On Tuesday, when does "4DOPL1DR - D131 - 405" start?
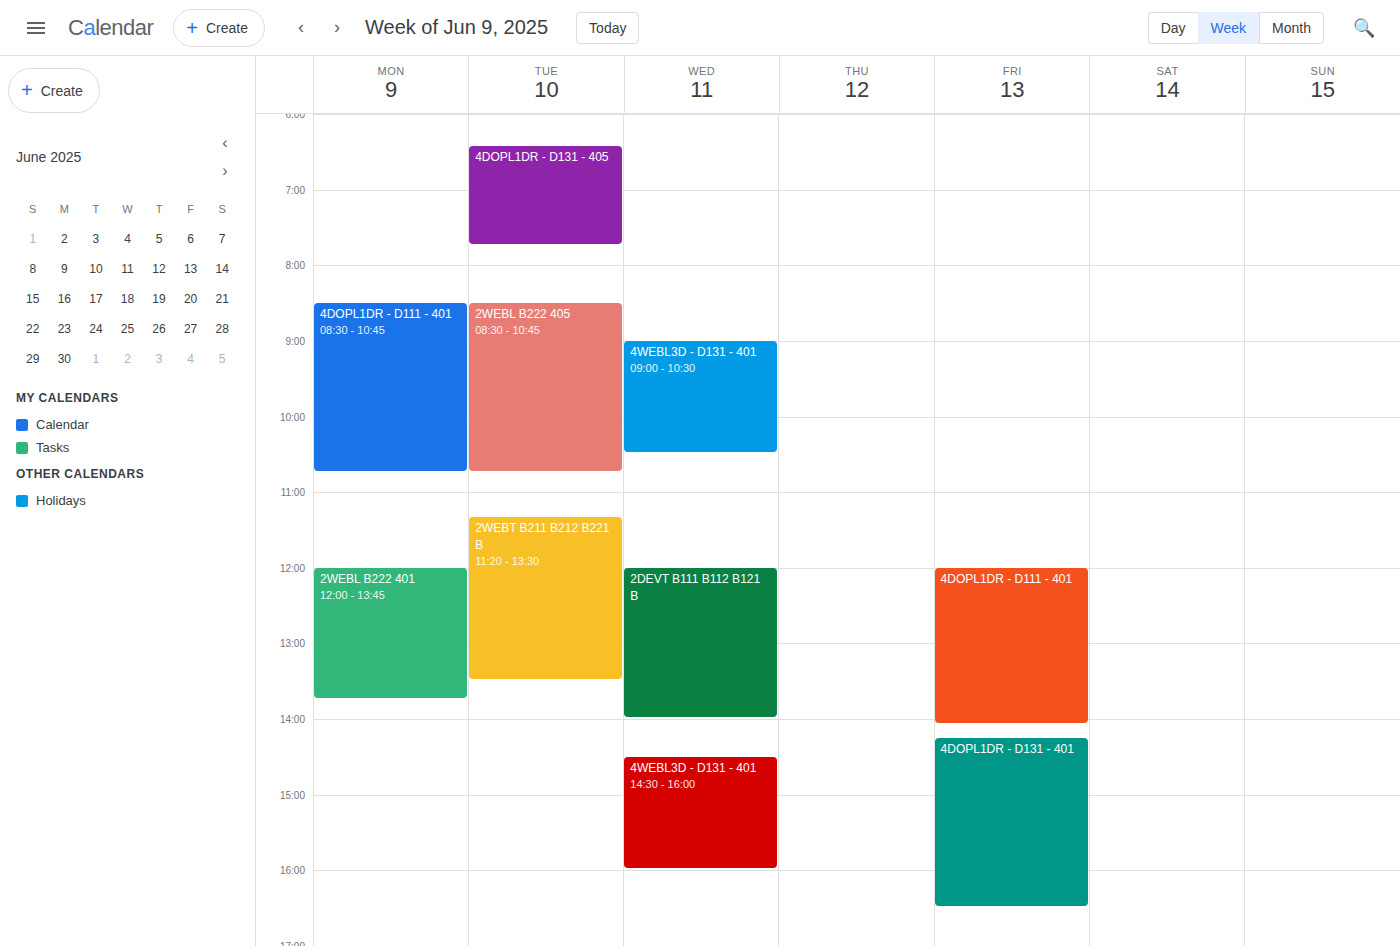
6:25 AM